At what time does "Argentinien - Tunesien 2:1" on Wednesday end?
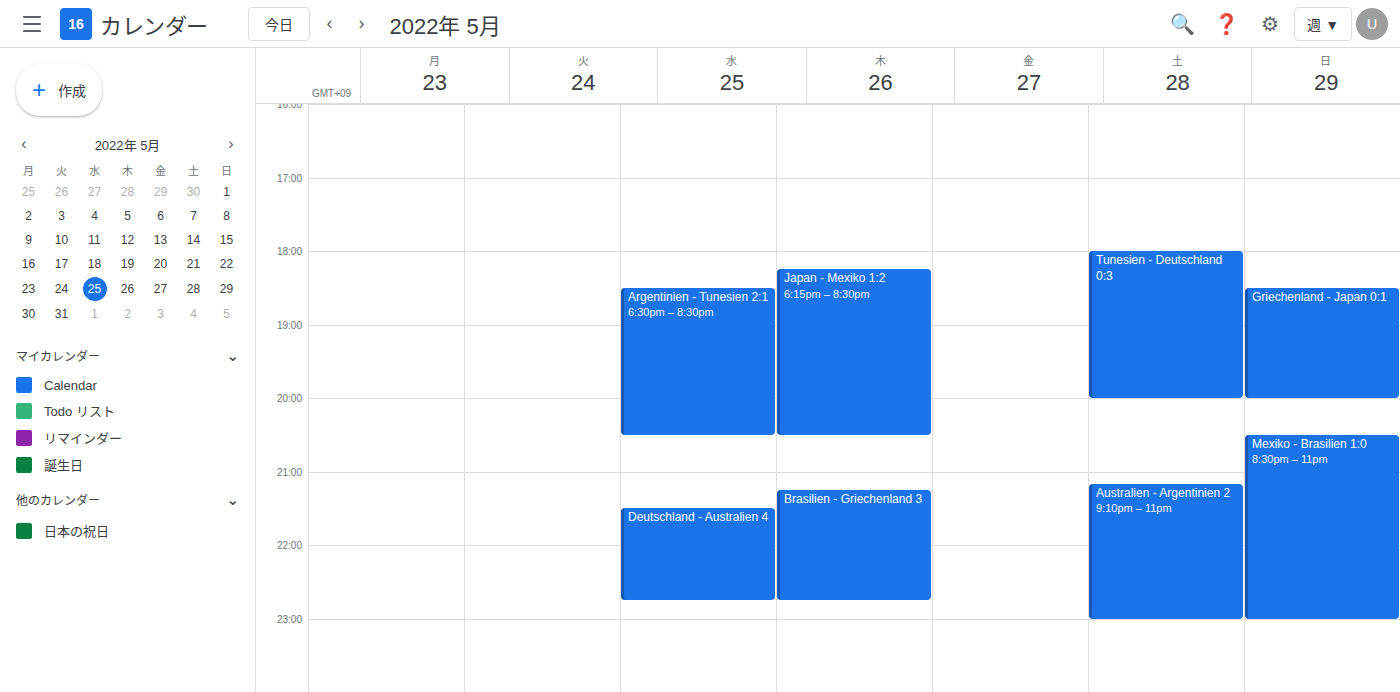
8:30 PM